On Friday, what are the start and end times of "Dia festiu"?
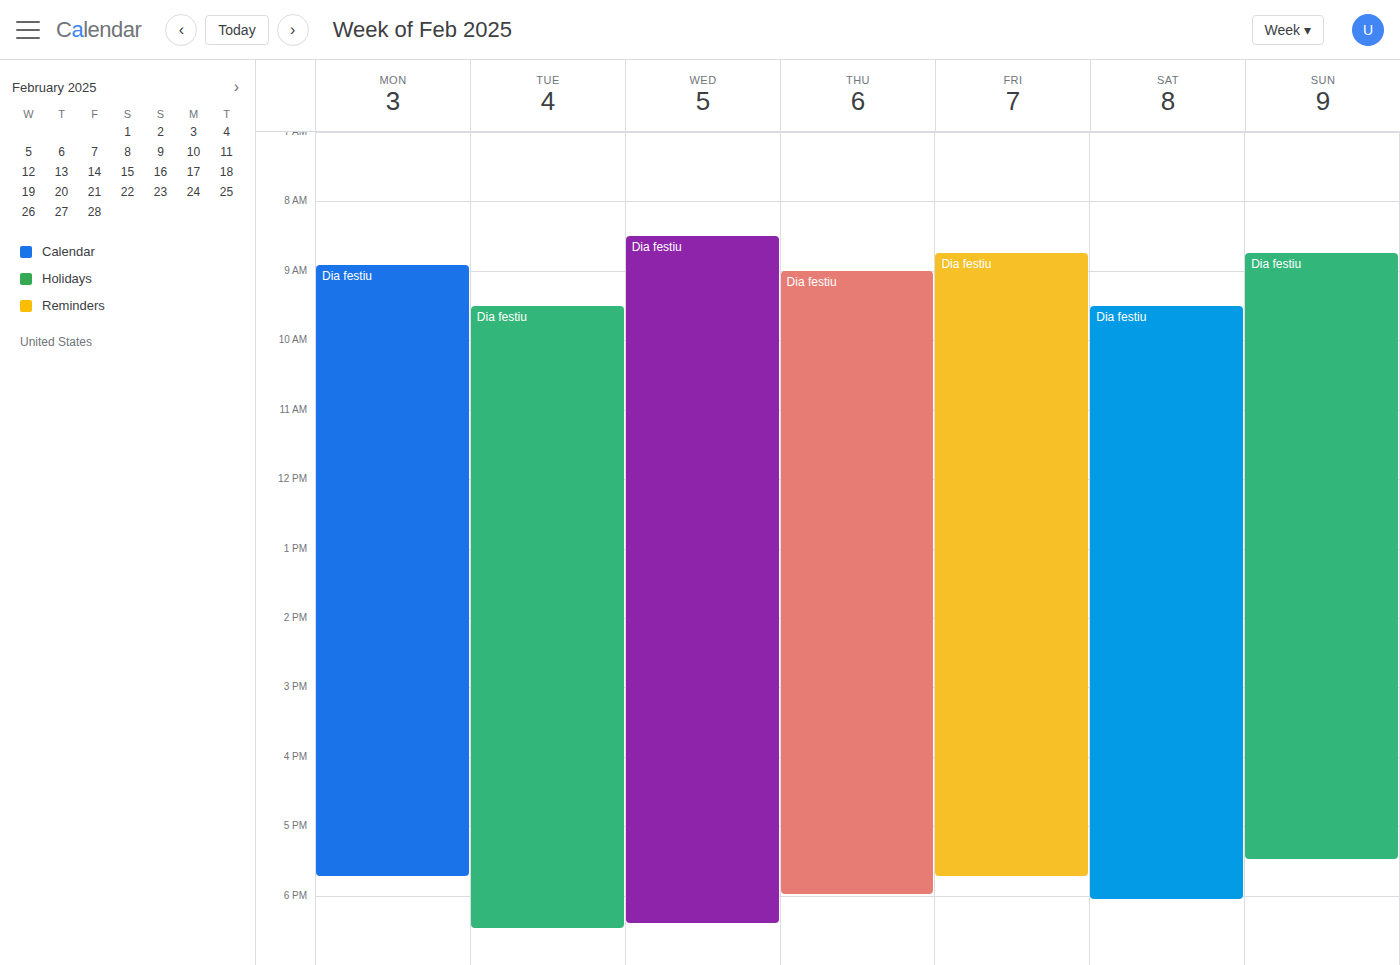
8:45 AM to 5:45 PM